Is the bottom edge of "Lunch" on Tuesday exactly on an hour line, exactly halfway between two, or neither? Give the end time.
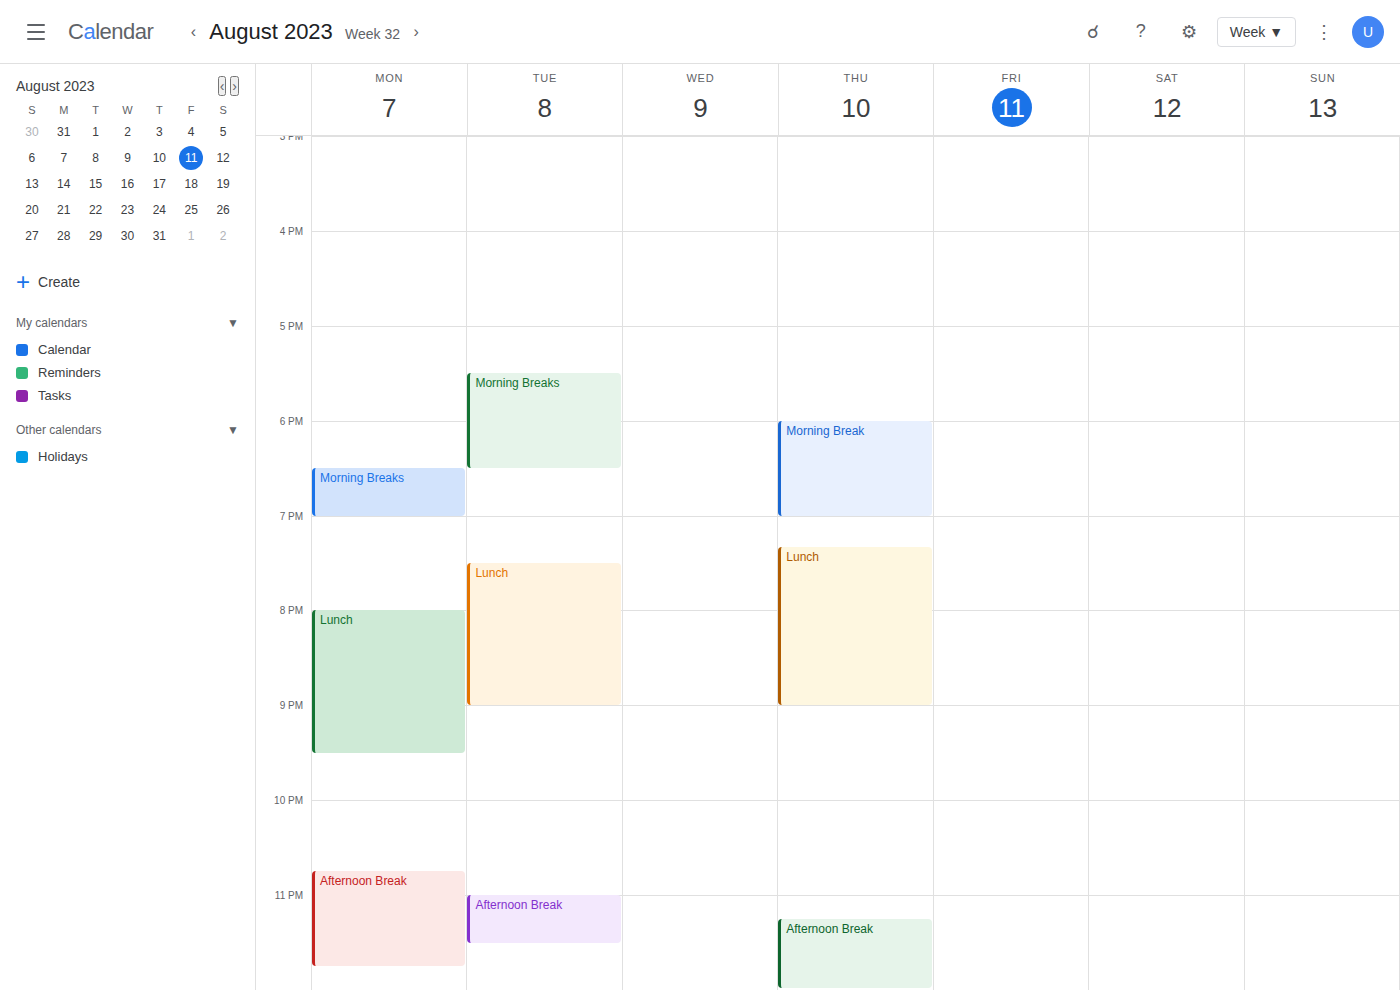
21:00 -- exactly on the 21:00 line.